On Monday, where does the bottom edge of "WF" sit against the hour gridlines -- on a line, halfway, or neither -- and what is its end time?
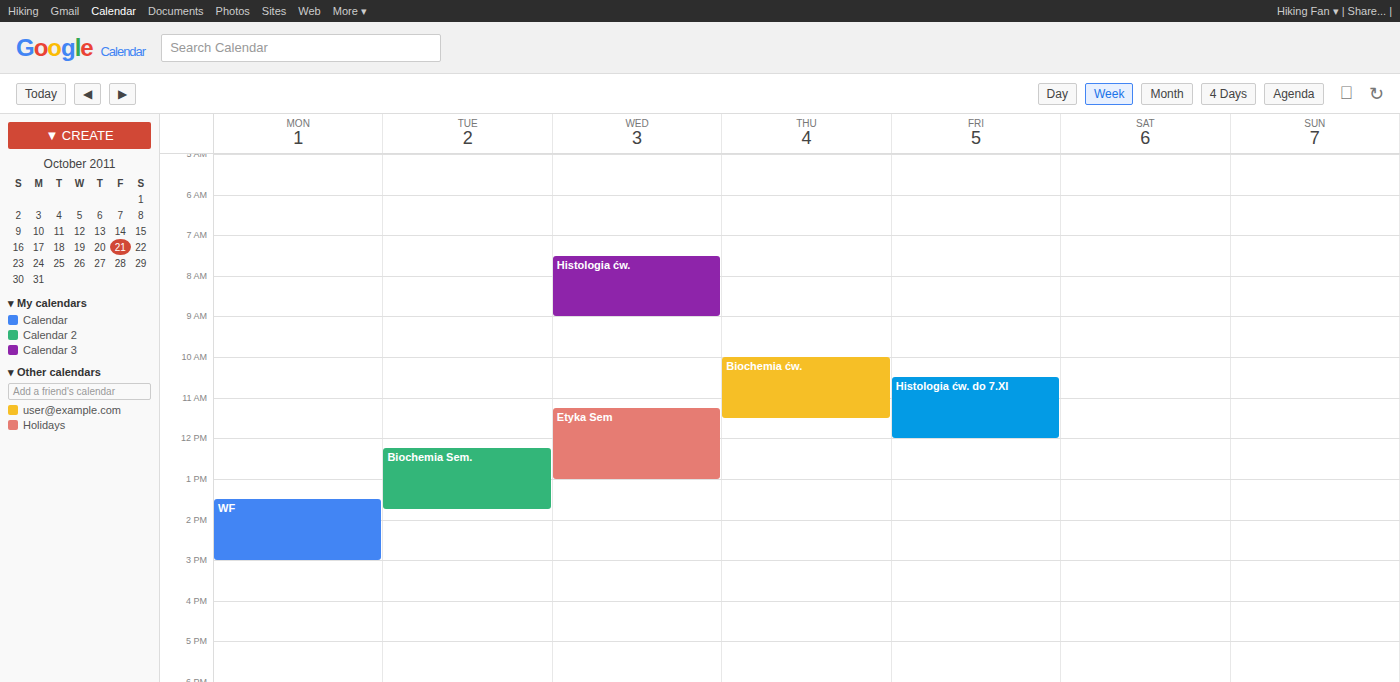
3:00 PM -- exactly on the 3 PM line.